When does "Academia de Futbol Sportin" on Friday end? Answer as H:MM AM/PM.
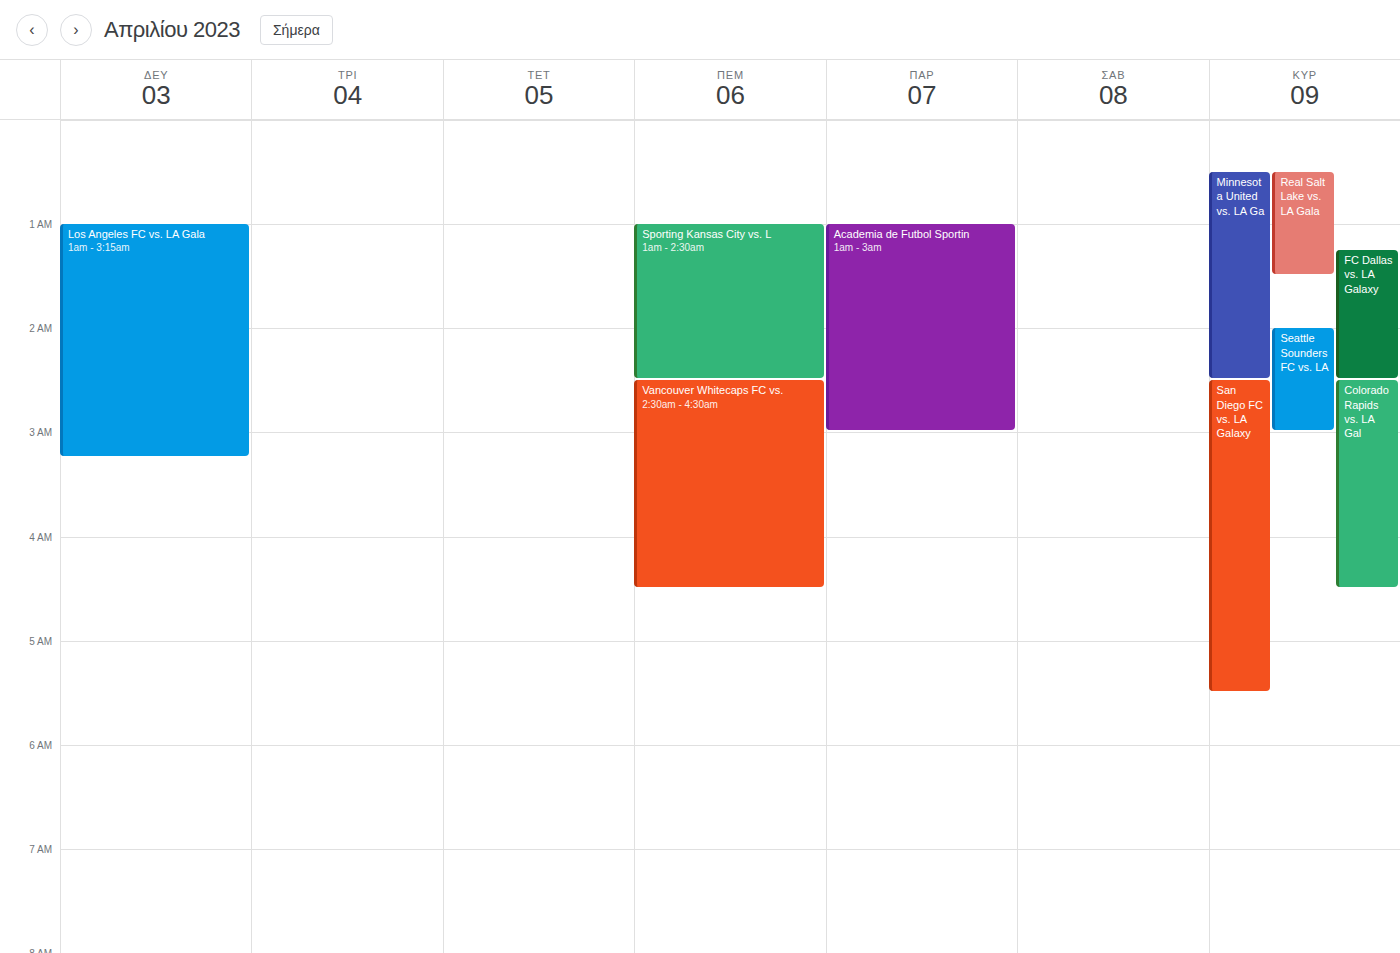
3:00 AM